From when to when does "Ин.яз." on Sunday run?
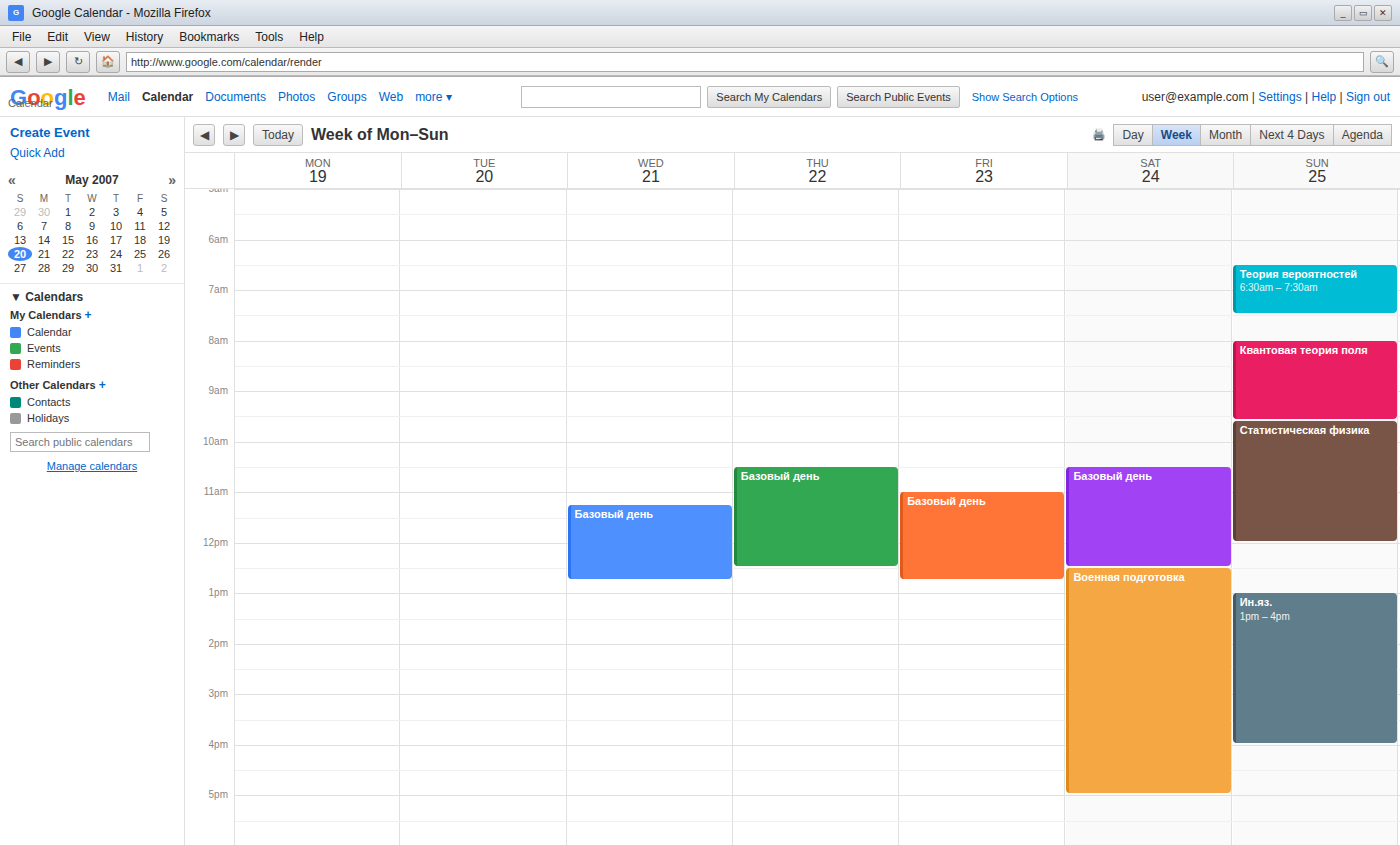
13:00 to 16:00